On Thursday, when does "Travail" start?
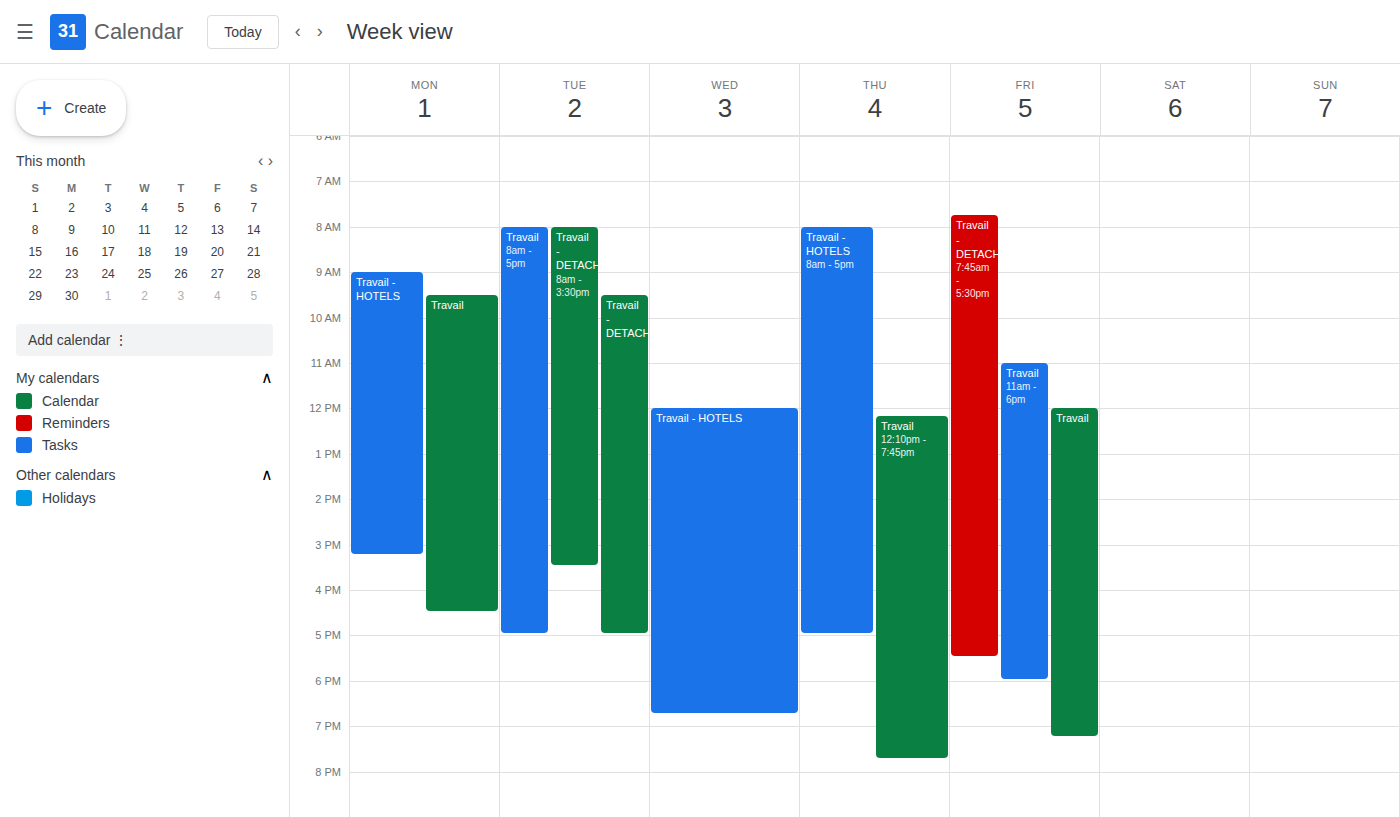
12:10 PM